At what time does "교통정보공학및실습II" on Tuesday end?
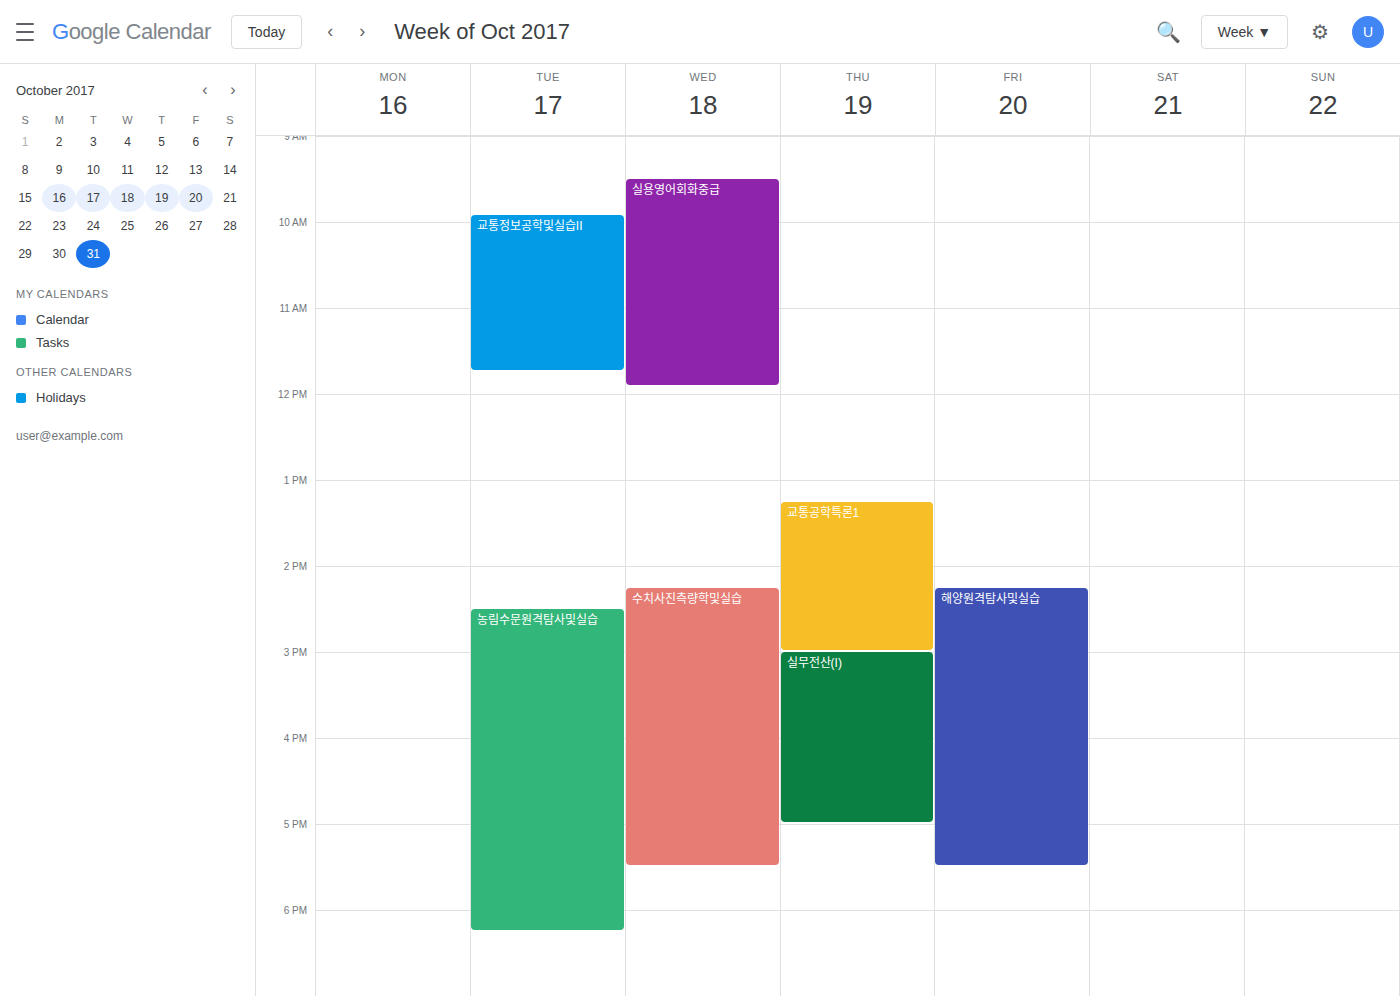
11:45 AM